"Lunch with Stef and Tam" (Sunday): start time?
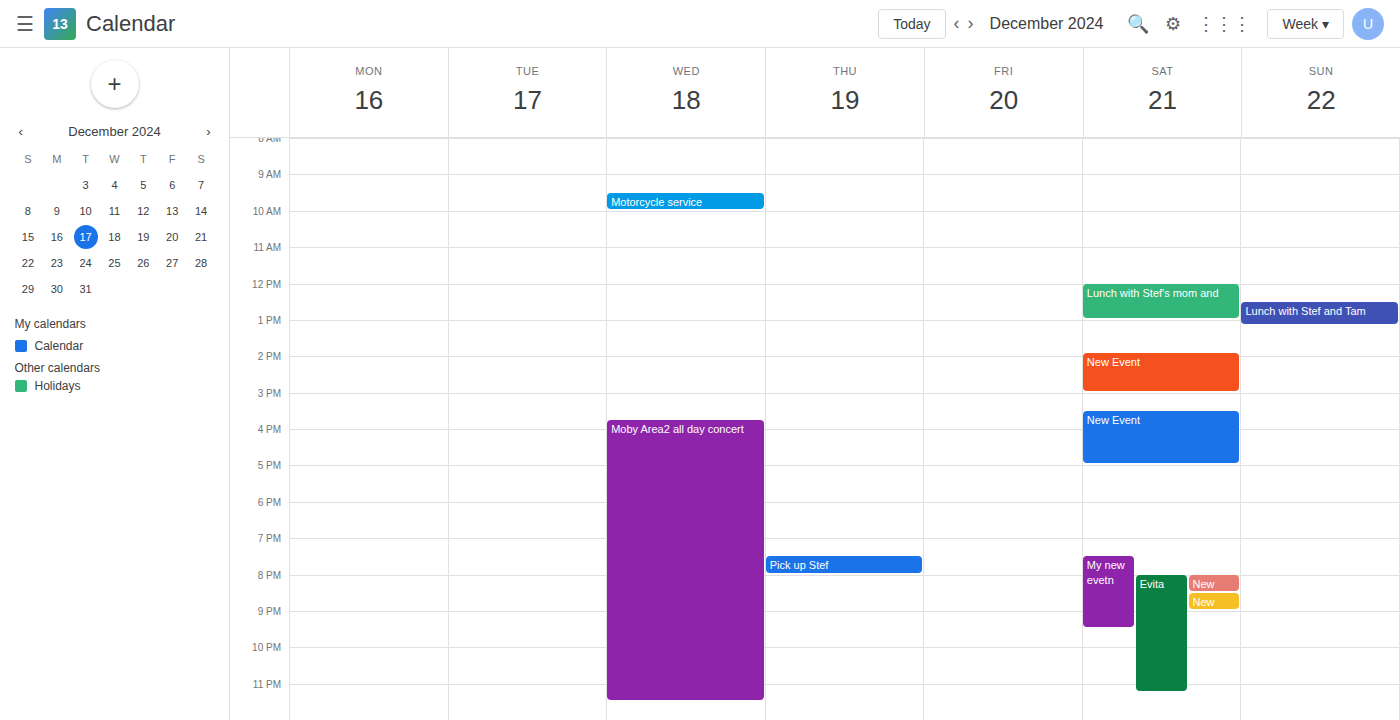
12:30